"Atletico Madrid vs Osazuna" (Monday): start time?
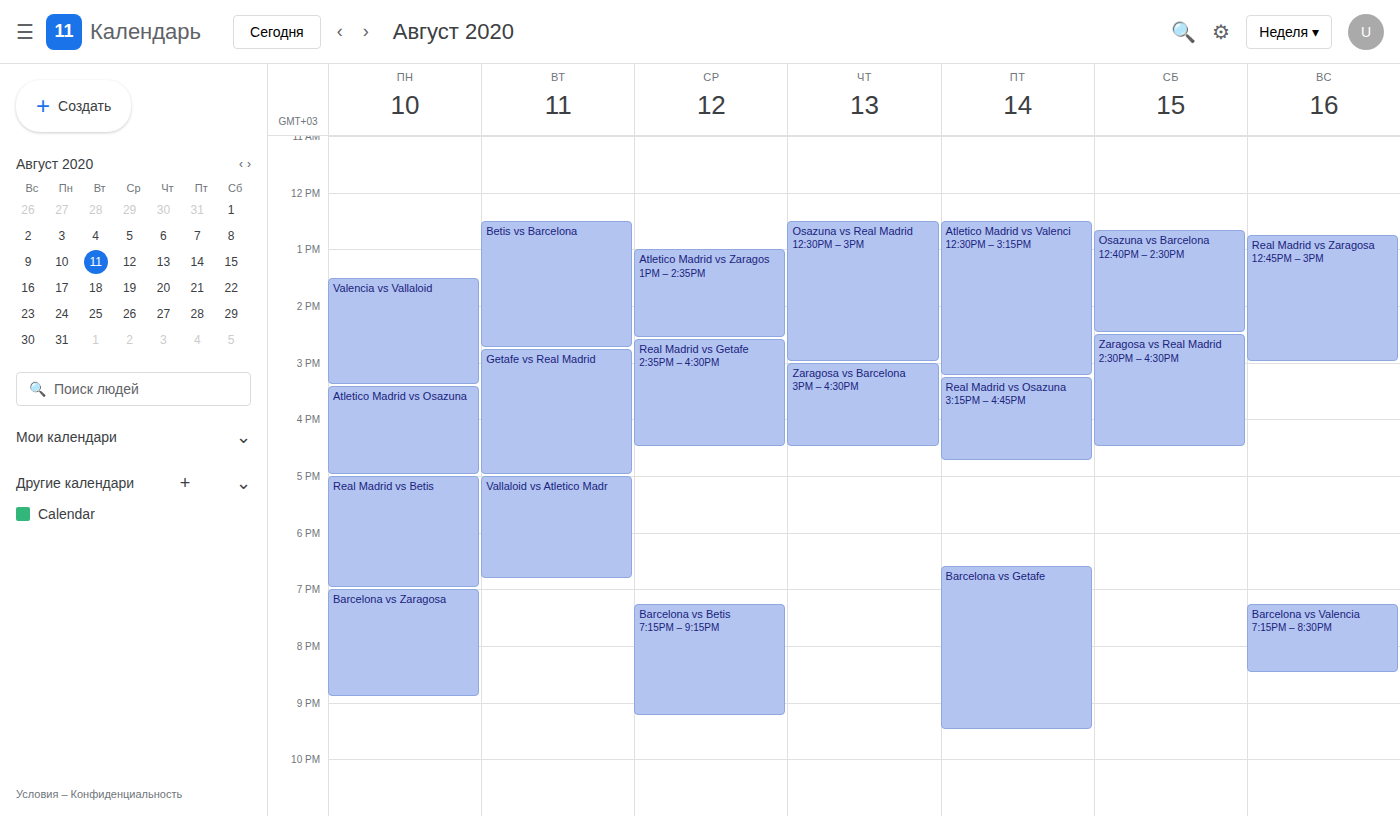
15:25